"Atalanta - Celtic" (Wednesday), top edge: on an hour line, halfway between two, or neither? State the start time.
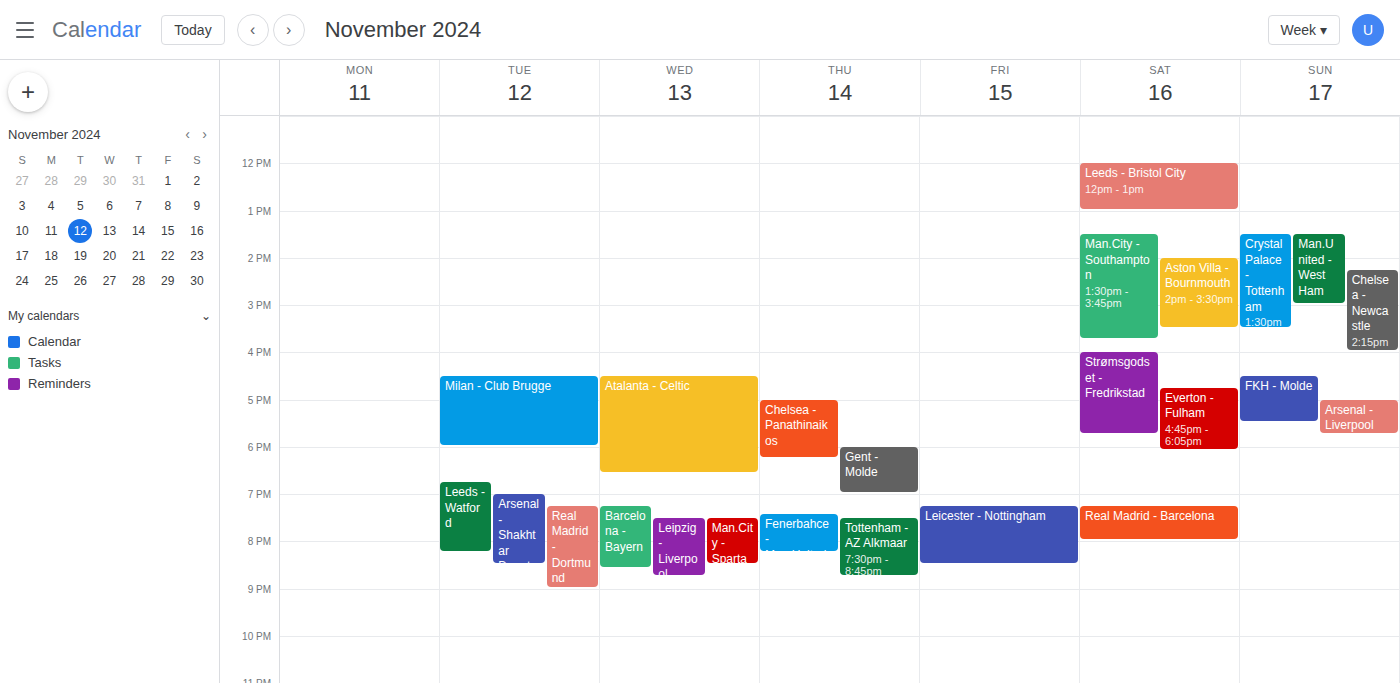
4:30 PM -- halfway between the 4 PM and 5 PM lines.